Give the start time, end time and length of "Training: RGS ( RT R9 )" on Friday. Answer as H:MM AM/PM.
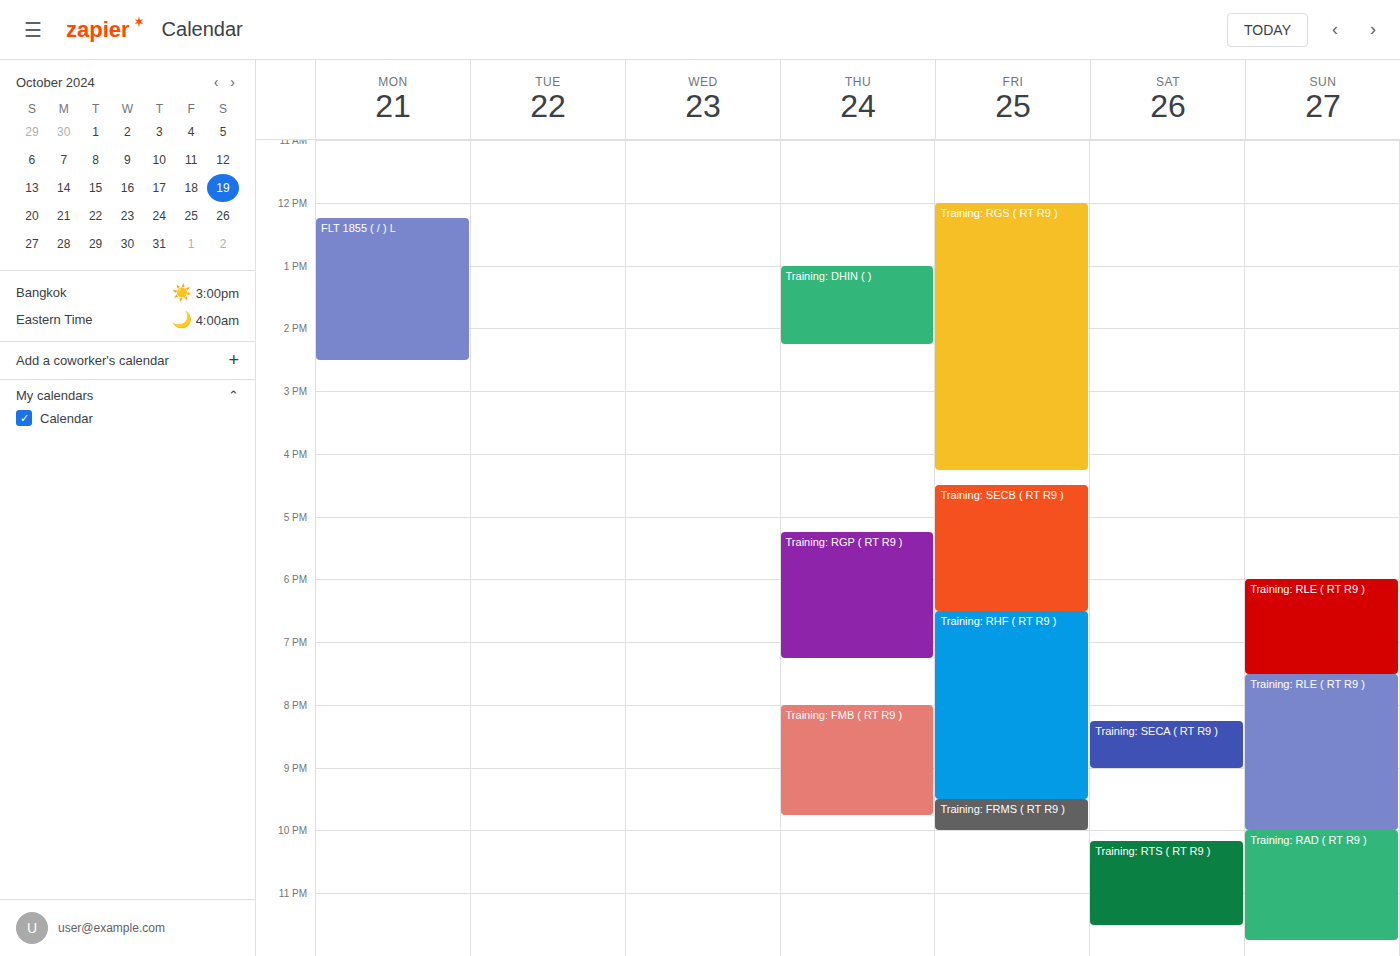
12:00 PM to 4:15 PM, 4 hours 15 minutes